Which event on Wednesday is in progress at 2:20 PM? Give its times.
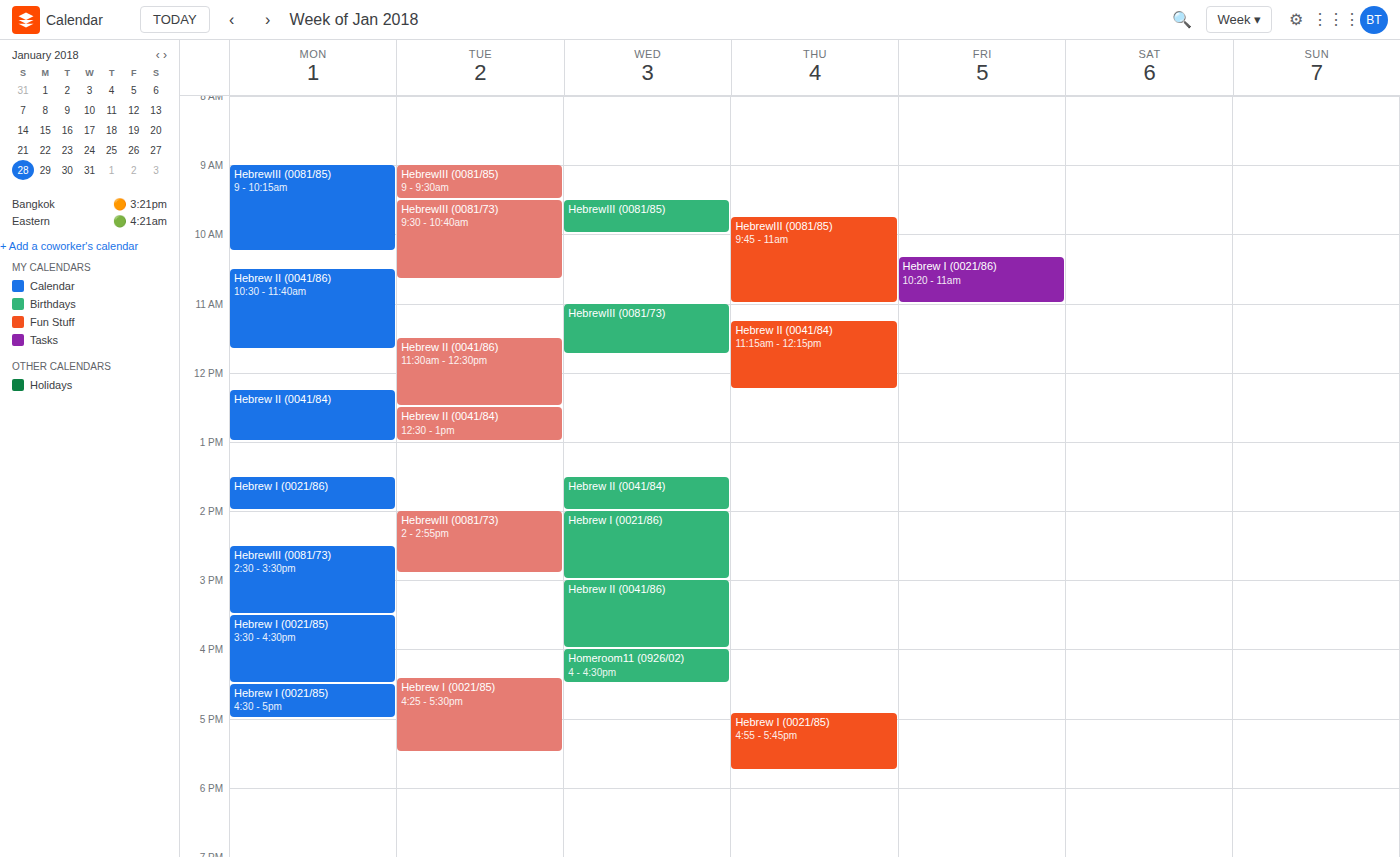
"Hebrew I (0021/86)", 2:00 PM to 3:00 PM